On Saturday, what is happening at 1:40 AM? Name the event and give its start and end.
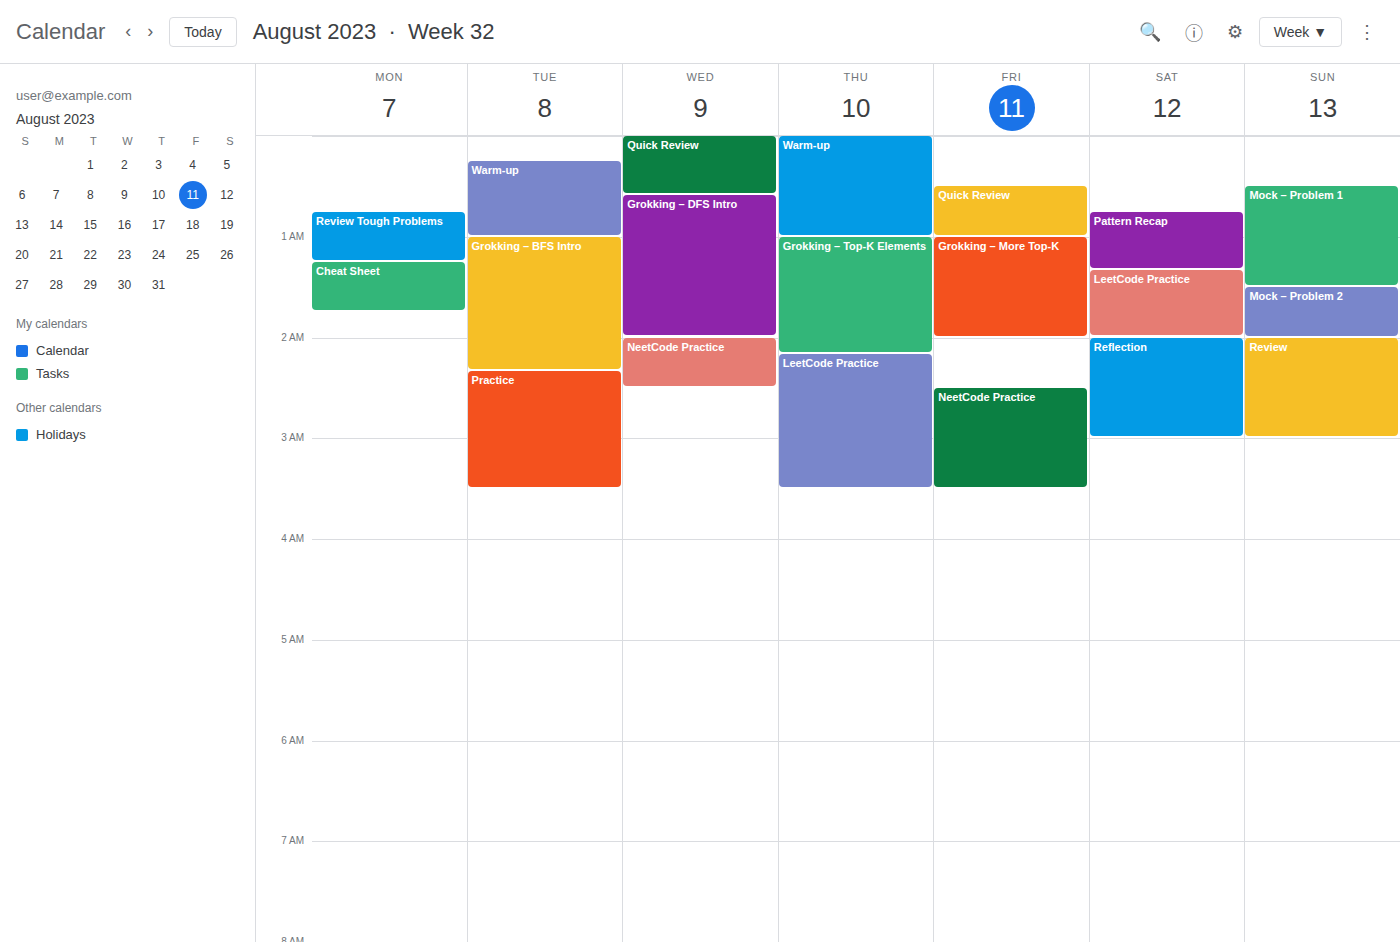
"LeetCode Practice", 1:20 AM to 2:00 AM